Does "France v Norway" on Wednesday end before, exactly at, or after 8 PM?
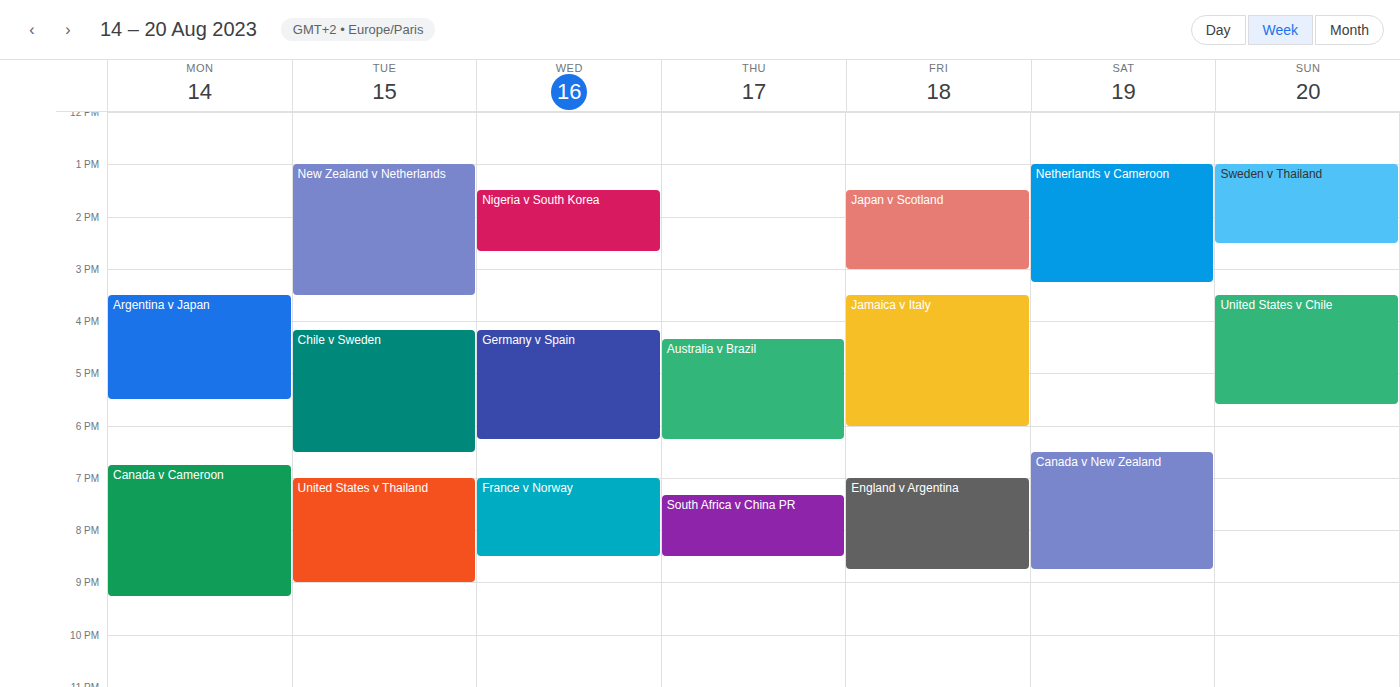
8:30 PM -- after 8 PM, 30 minutes below the 8 PM line.